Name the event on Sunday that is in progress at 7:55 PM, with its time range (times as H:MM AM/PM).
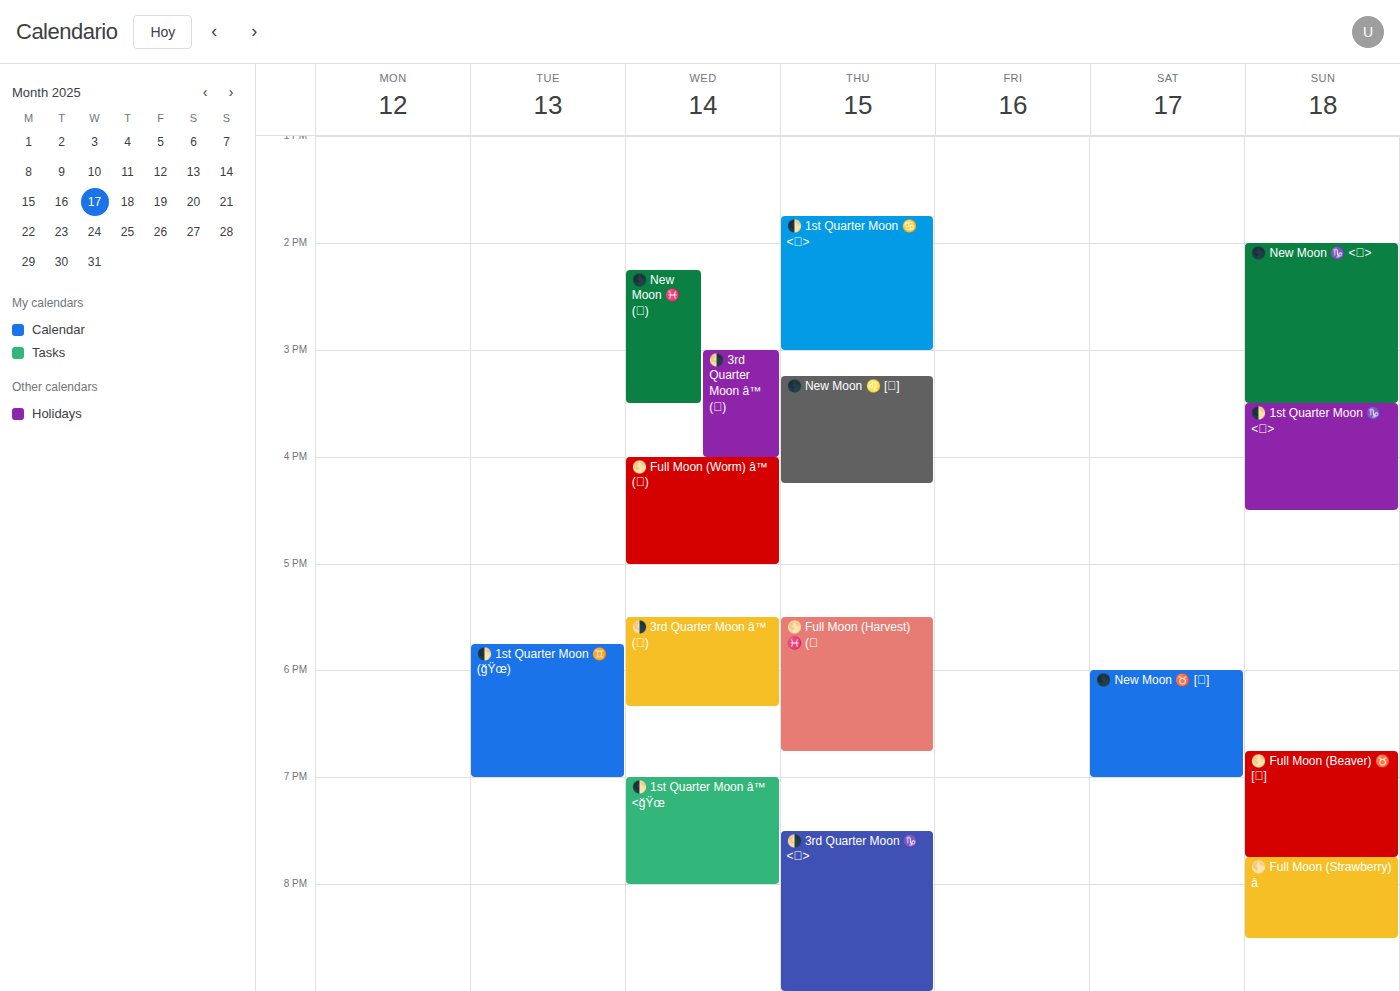
"🌕 Full Moon (Strawberry) â", 7:45 PM to 8:30 PM